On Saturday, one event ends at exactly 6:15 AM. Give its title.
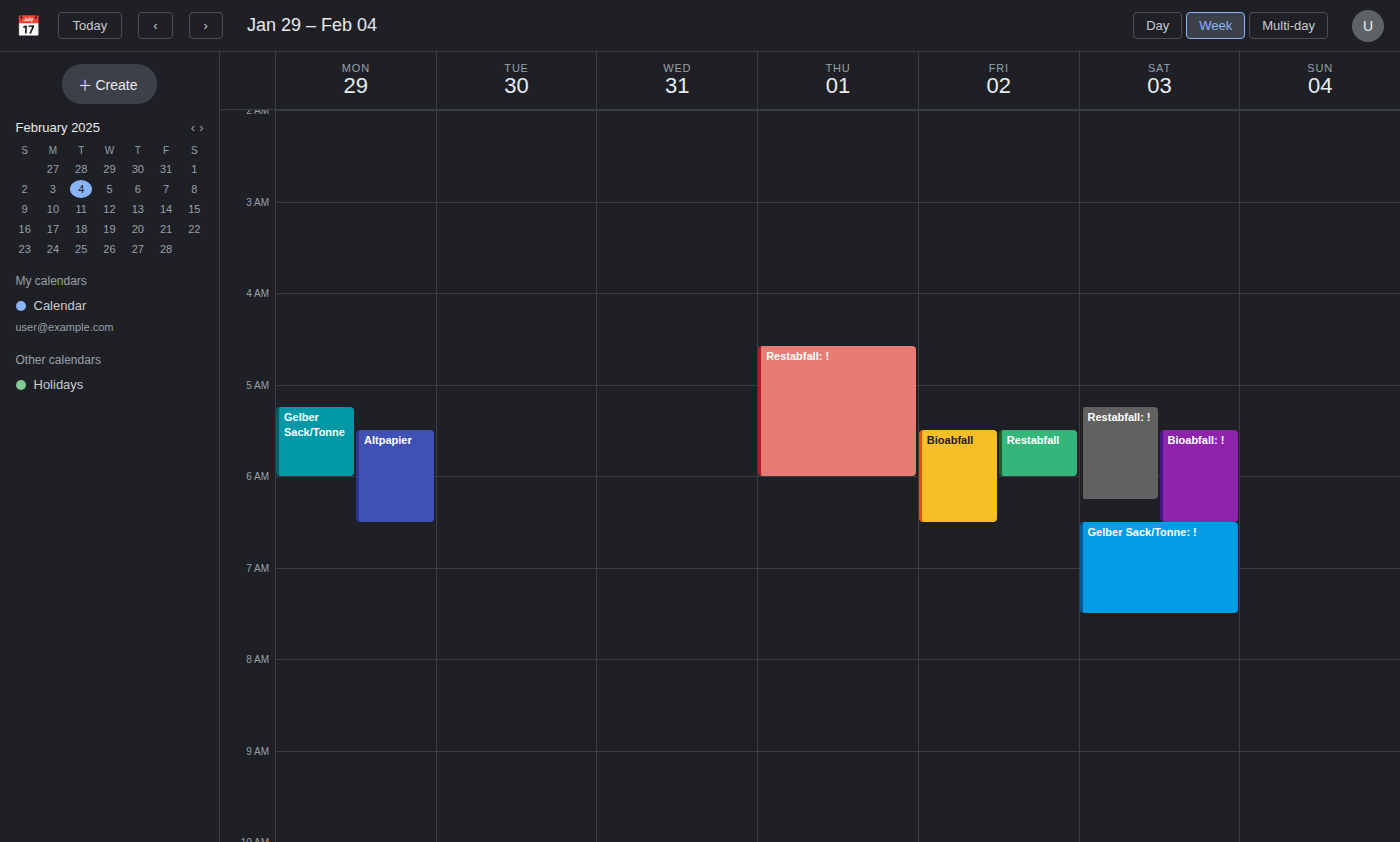
"Restabfall: !"